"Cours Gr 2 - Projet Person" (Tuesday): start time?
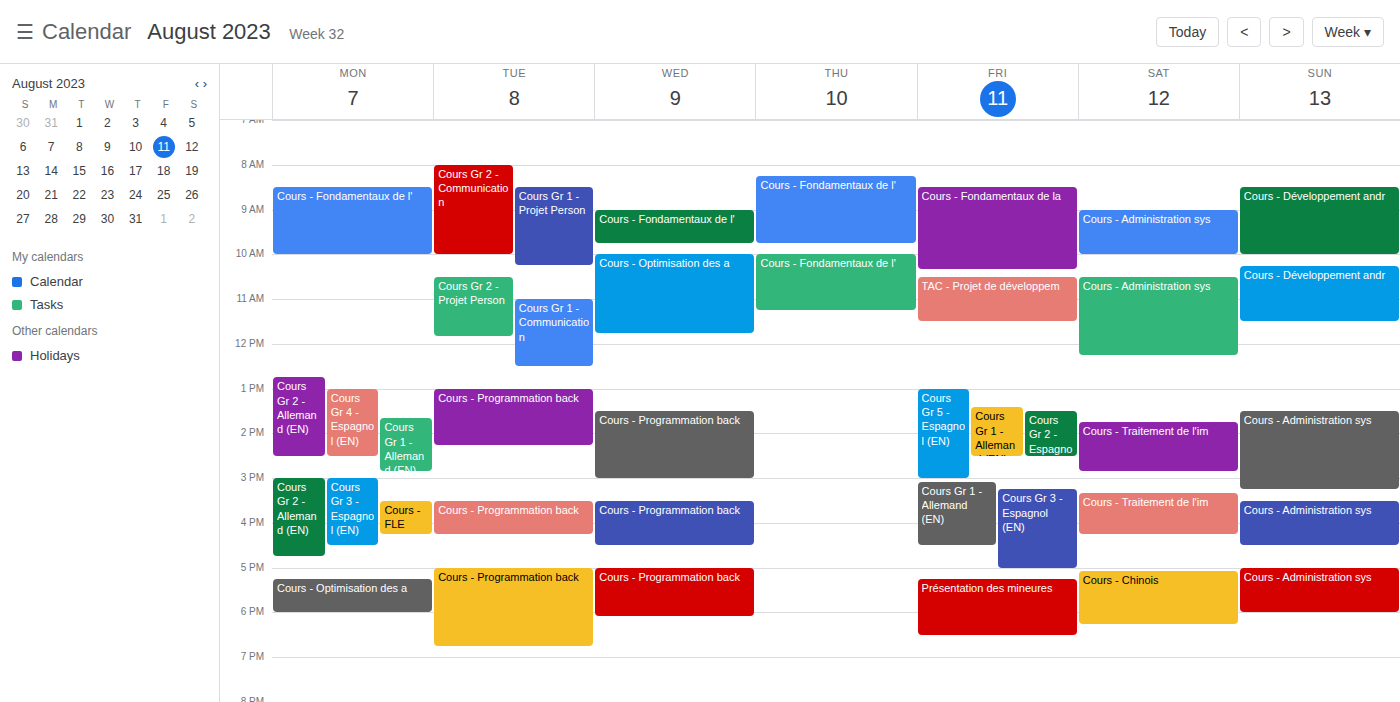
10:30